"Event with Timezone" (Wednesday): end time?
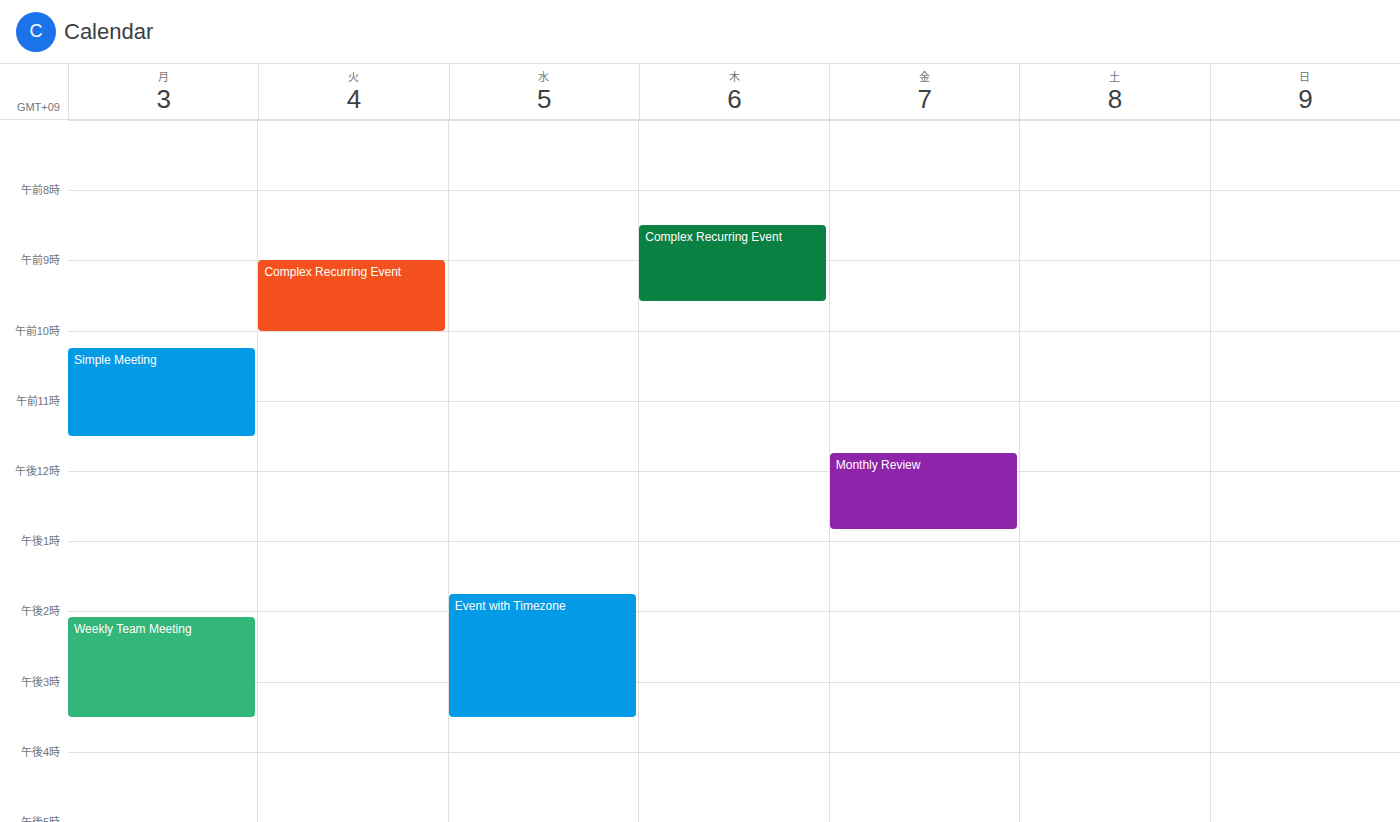
3:30 PM